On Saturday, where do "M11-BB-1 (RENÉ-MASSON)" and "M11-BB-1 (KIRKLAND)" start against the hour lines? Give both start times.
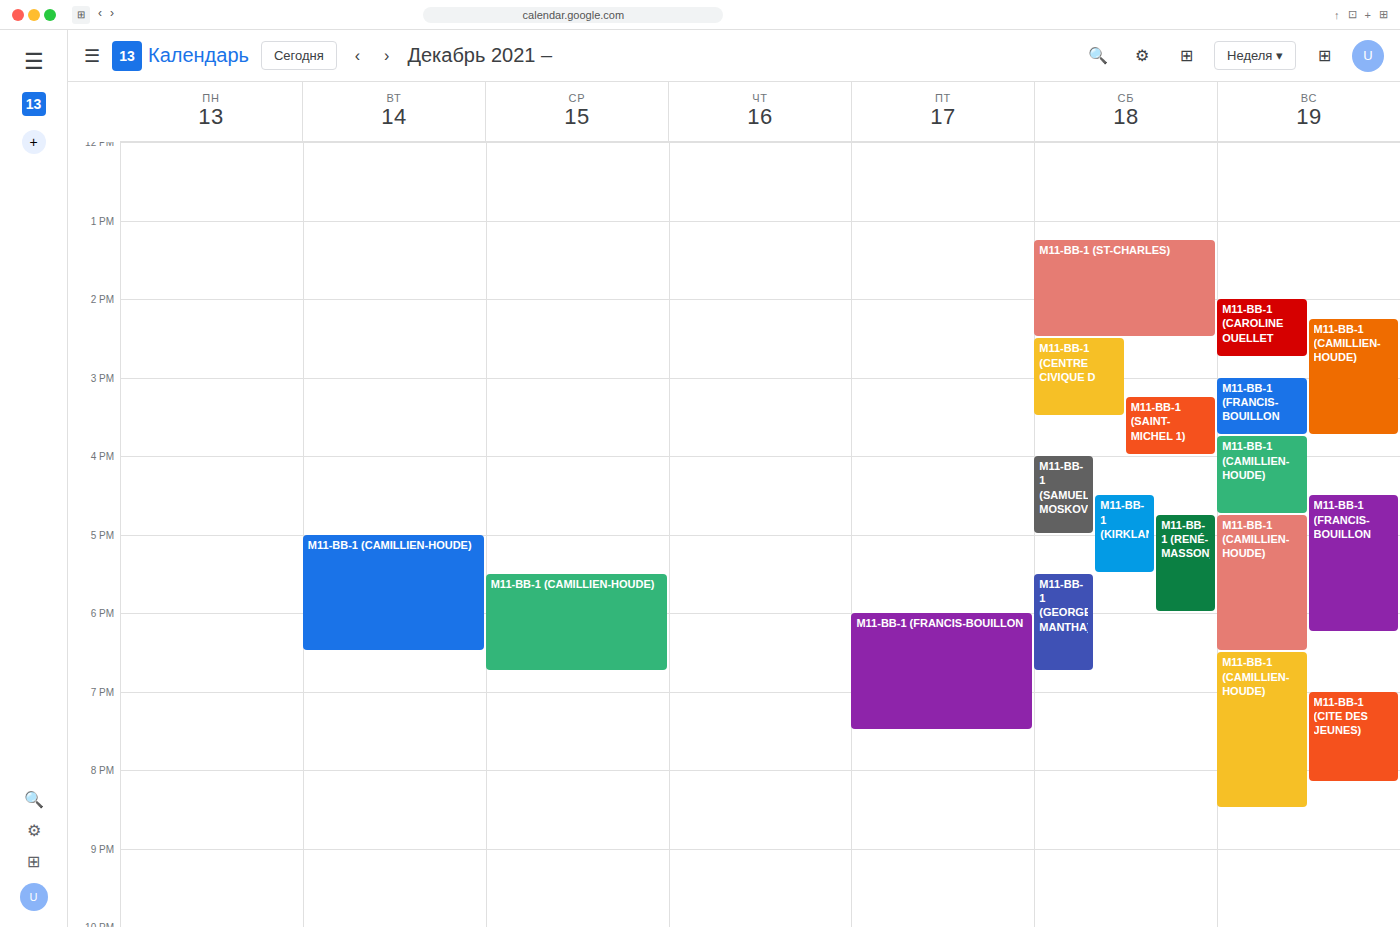
"M11-BB-1 (RENÉ-MASSON)": 4:45 PM, neither: three quarters of the way from the 4 PM line to the 5 PM line. "M11-BB-1 (KIRKLAND)": 4:30 PM, halfway between the 4 PM and 5 PM lines.